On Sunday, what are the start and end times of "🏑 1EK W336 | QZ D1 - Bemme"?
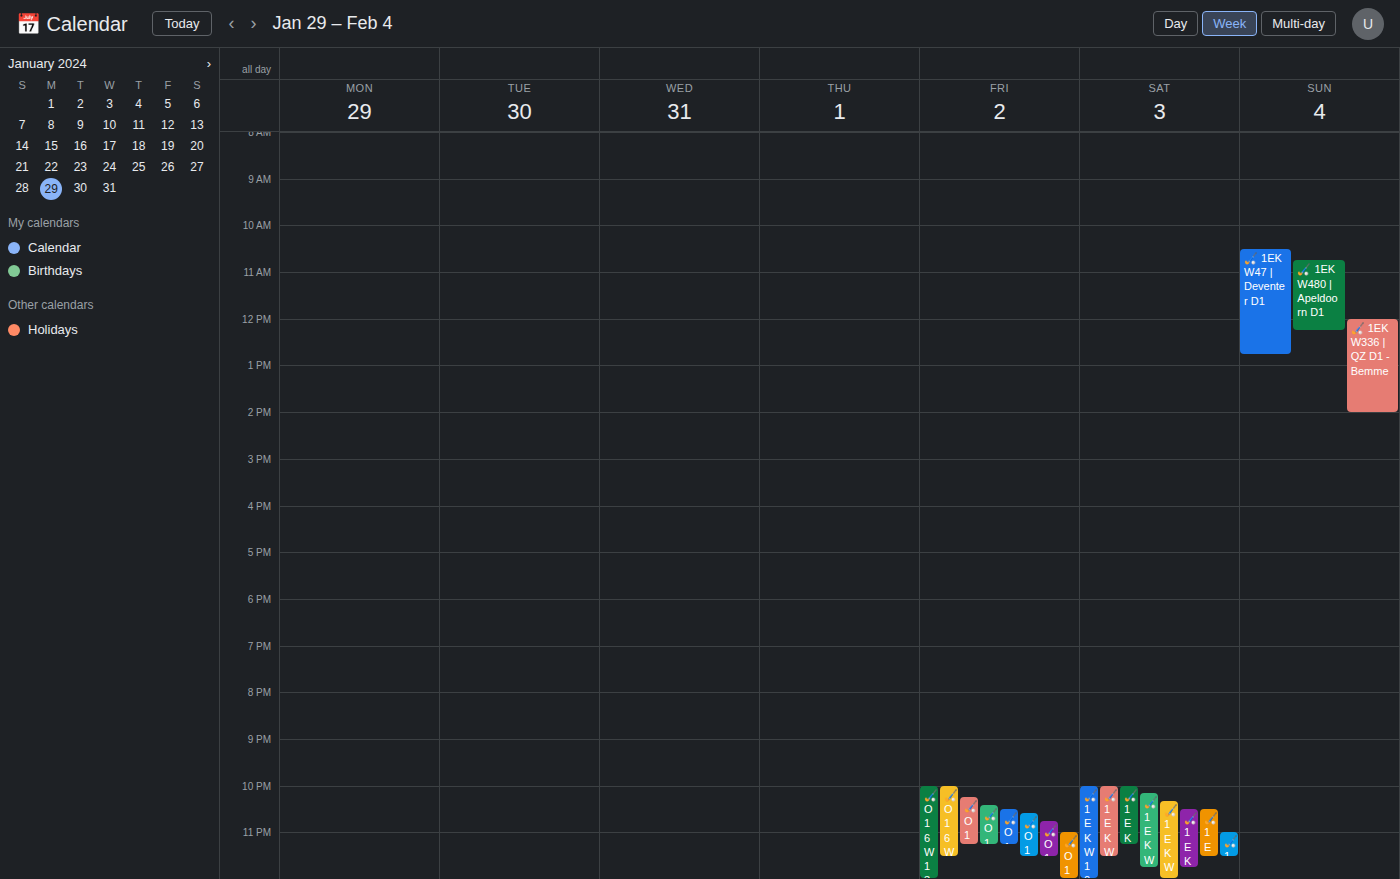
12:00 PM to 2:00 PM